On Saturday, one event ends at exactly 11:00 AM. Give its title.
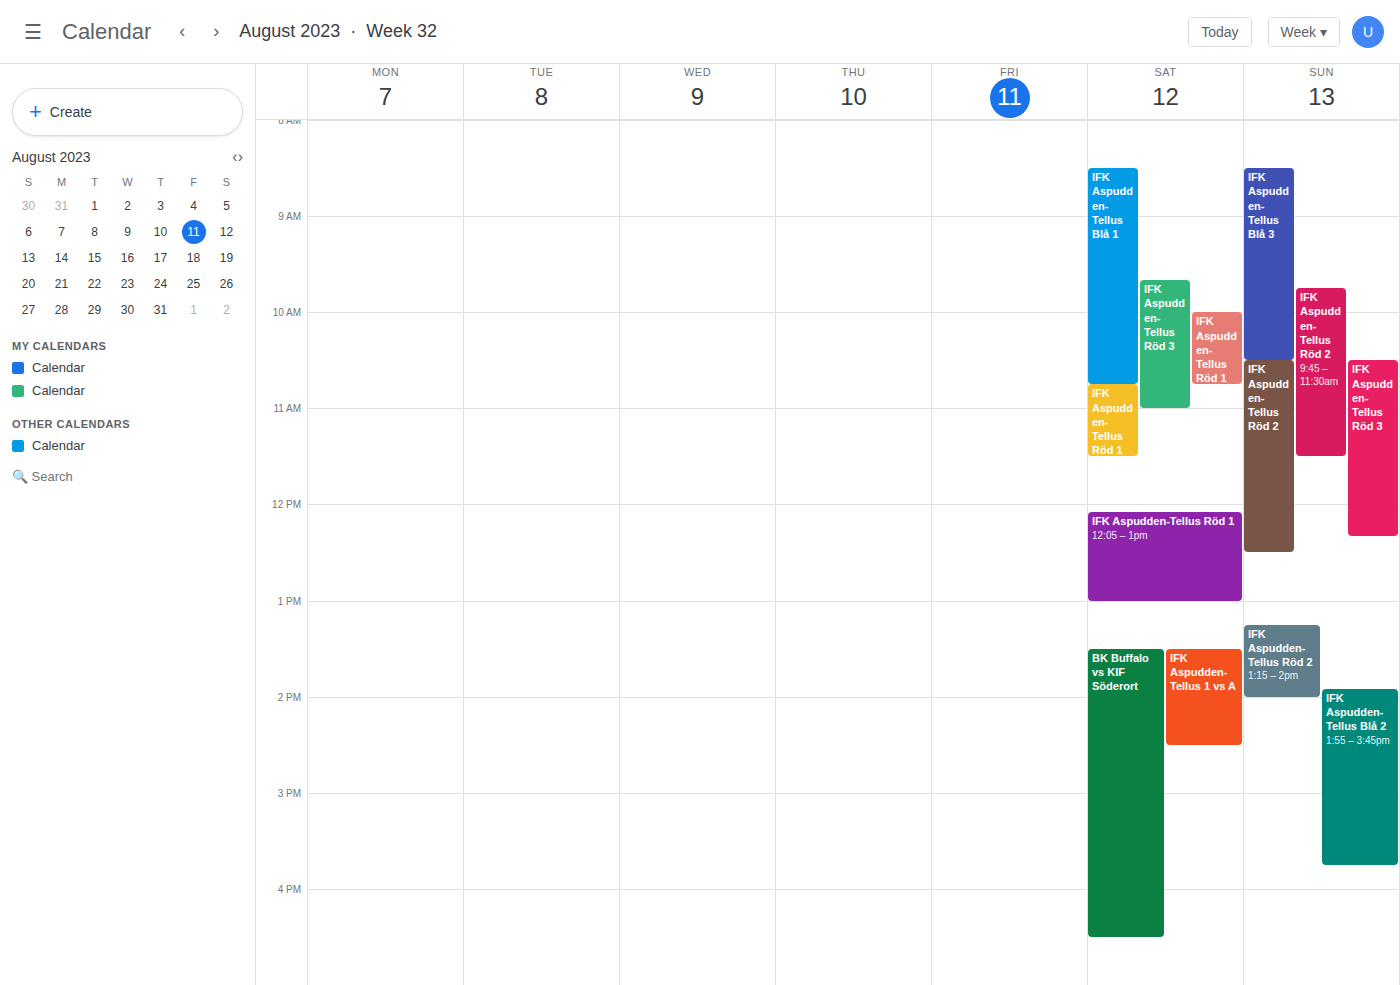
"IFK Aspudden-Tellus Röd 3"